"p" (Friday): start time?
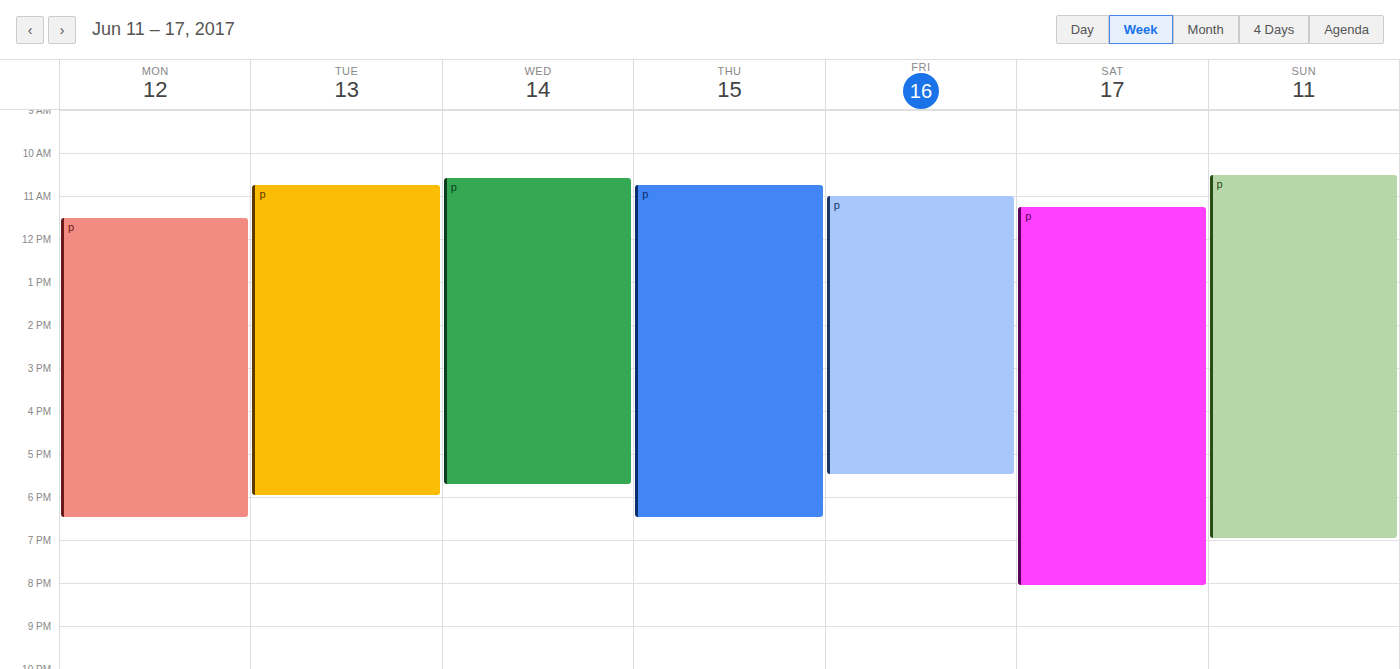
11:00